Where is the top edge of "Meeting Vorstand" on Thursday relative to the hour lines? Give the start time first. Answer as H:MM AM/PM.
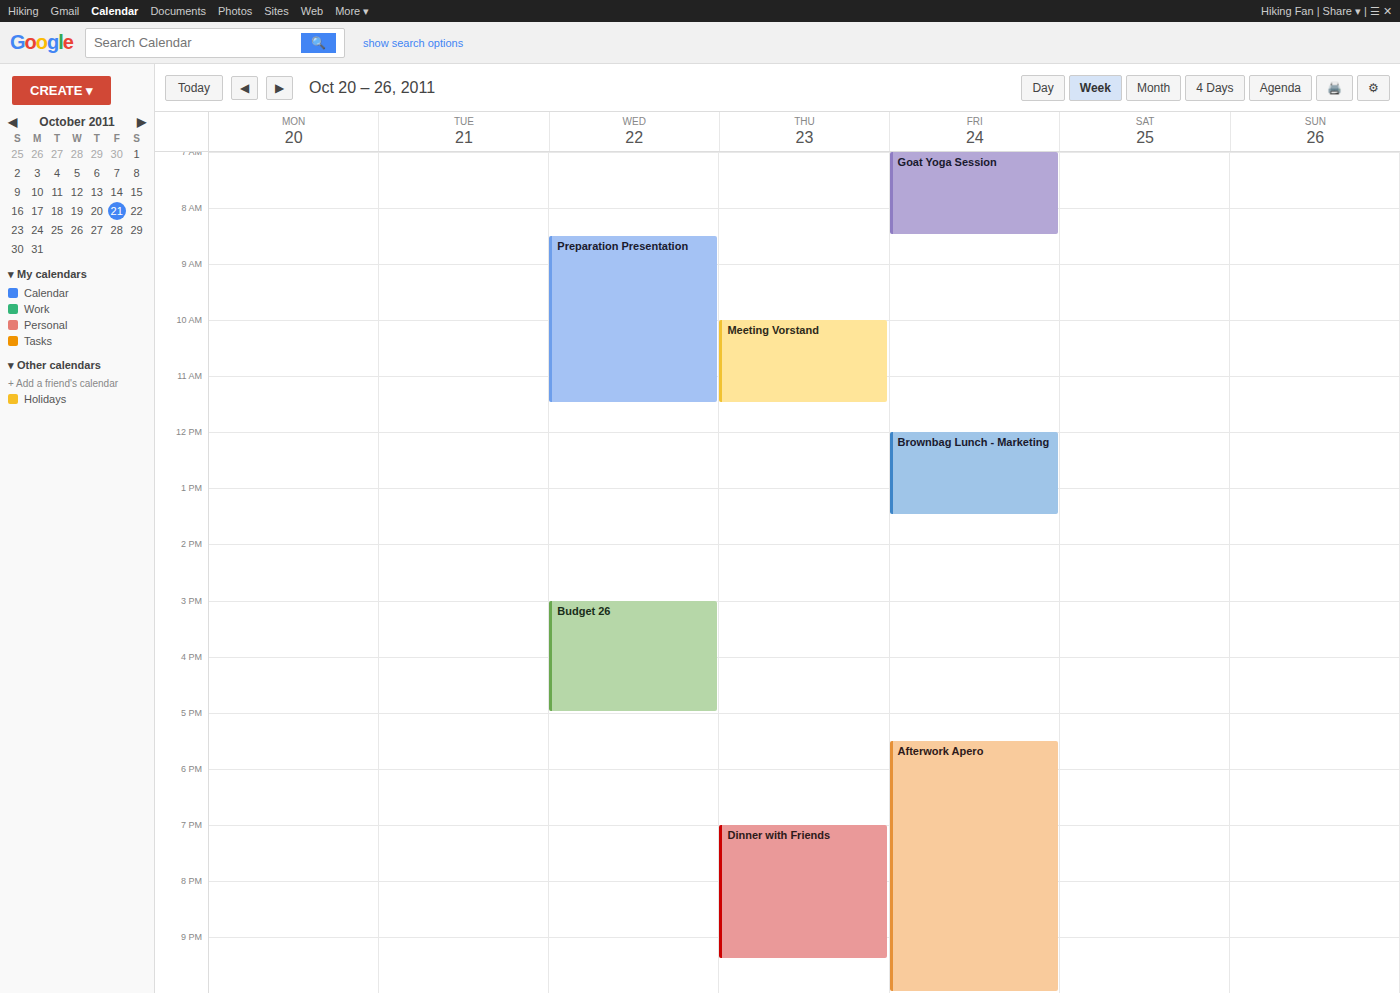
10:00 AM -- exactly on the 10 AM line.